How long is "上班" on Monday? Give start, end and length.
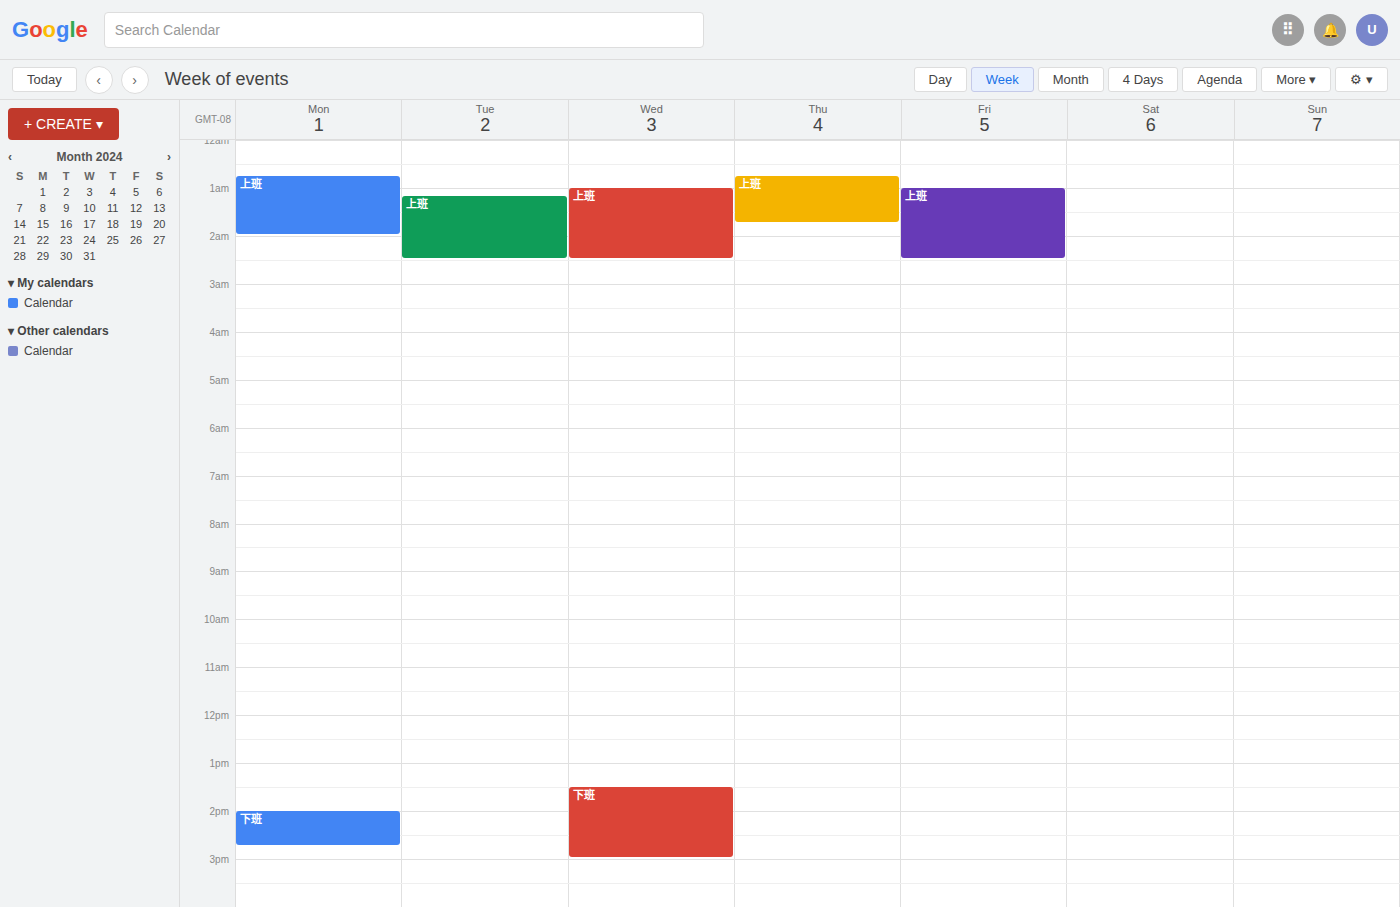
12:45 AM to 2:00 AM, 1 hour 15 minutes